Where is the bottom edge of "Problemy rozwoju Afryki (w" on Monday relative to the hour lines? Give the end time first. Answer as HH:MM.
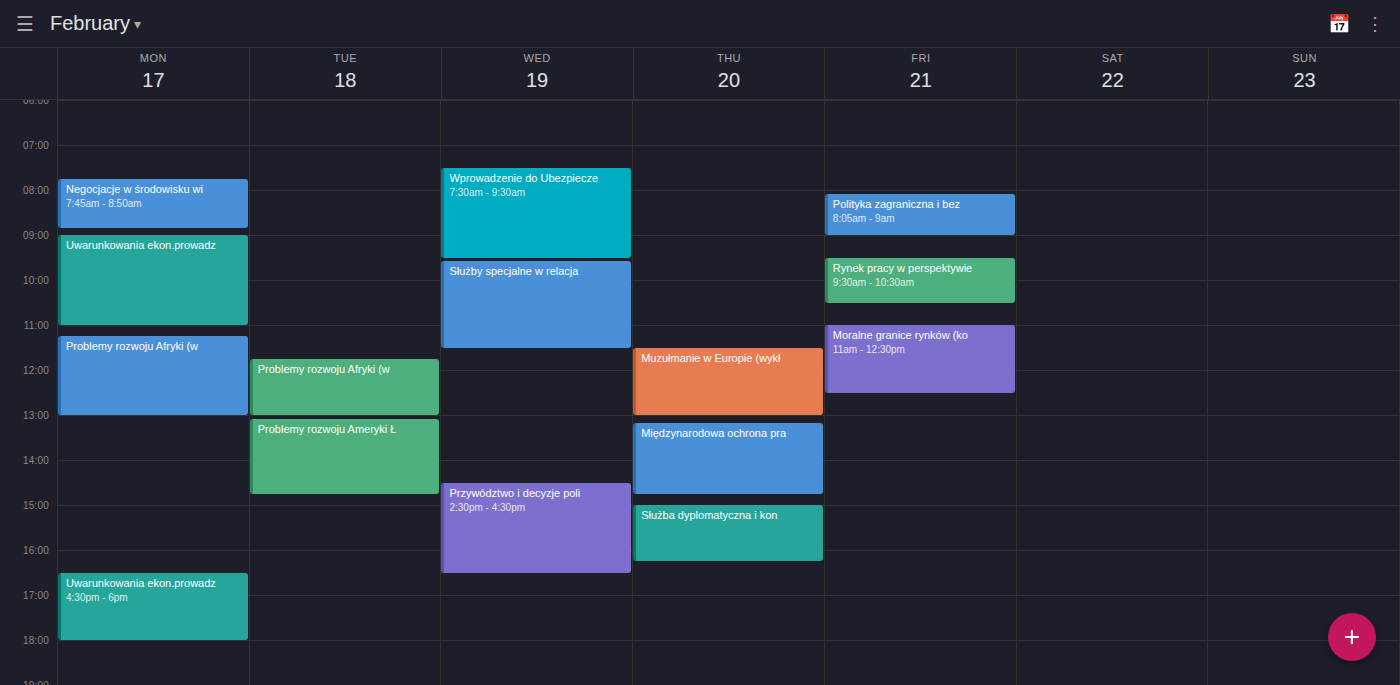
13:00 -- exactly on the 13:00 line.